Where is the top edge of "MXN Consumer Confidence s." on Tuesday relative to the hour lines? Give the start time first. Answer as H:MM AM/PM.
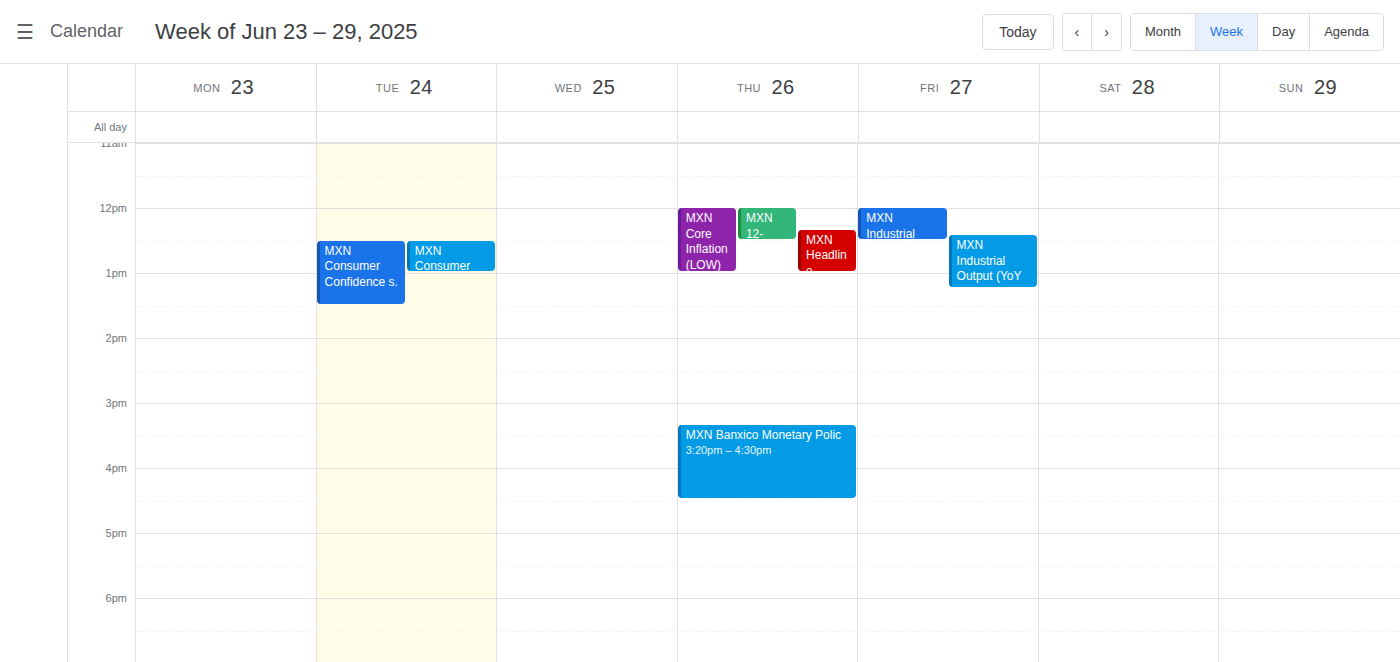
12:30 PM -- halfway between the 12 PM and 1 PM lines.